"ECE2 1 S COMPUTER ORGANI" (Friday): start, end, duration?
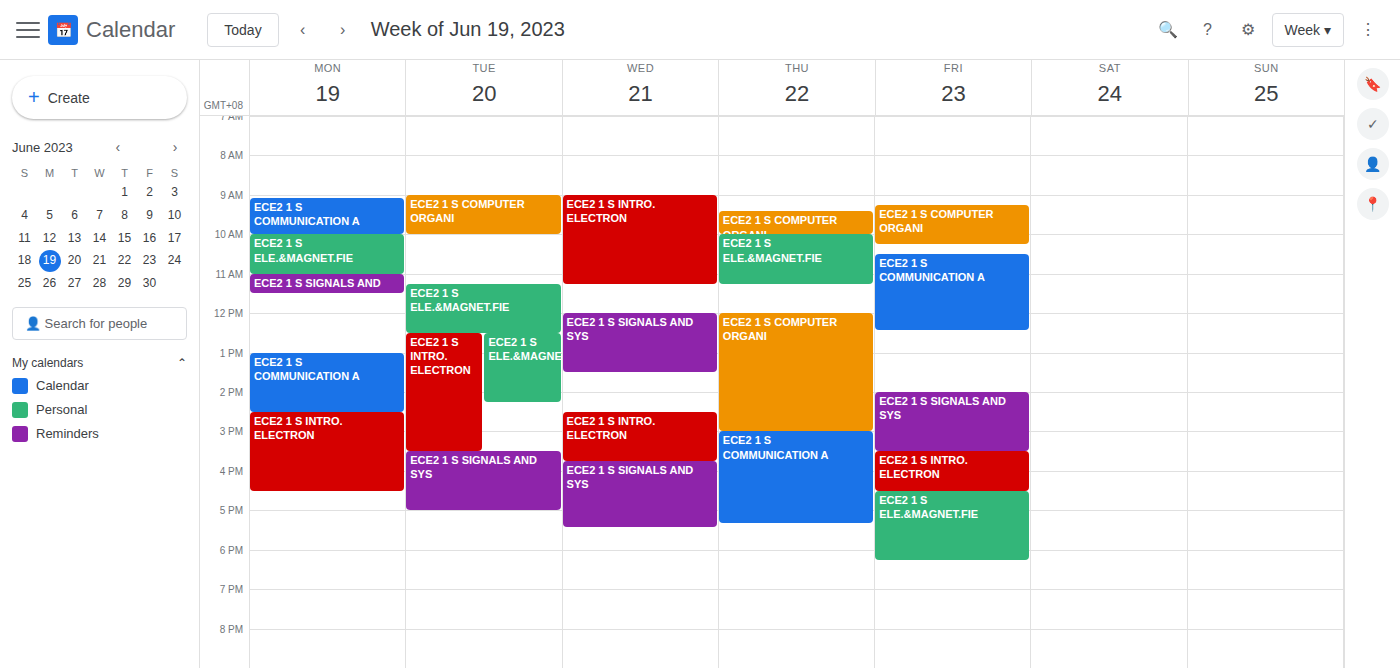
9:15 AM to 10:15 AM, 1 hour